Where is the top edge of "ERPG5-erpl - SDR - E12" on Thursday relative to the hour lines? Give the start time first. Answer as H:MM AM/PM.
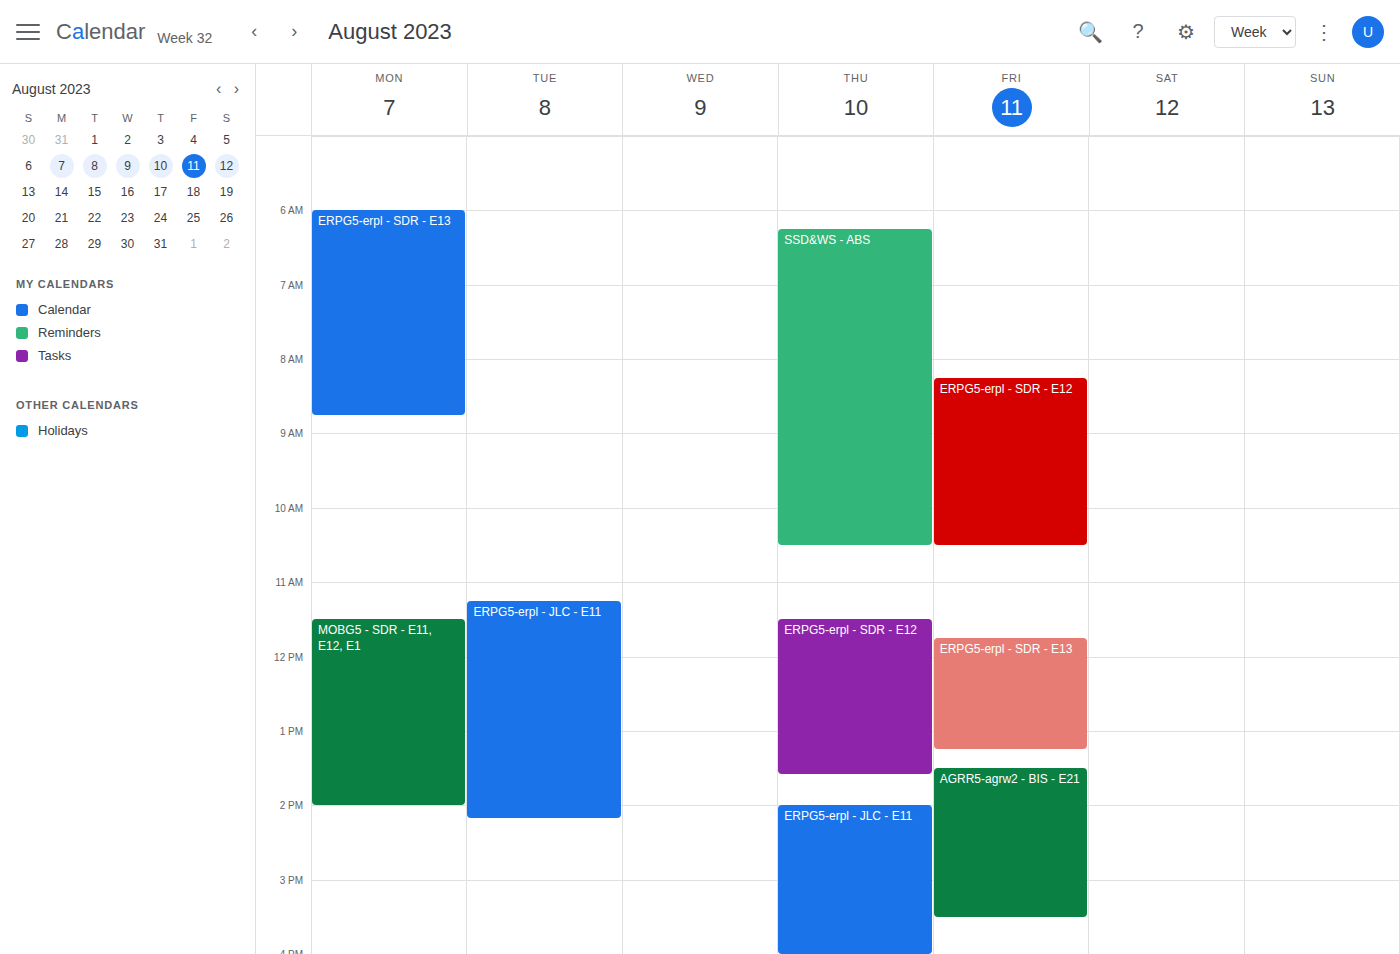
11:30 AM -- halfway between the 11 AM and 12 PM lines.